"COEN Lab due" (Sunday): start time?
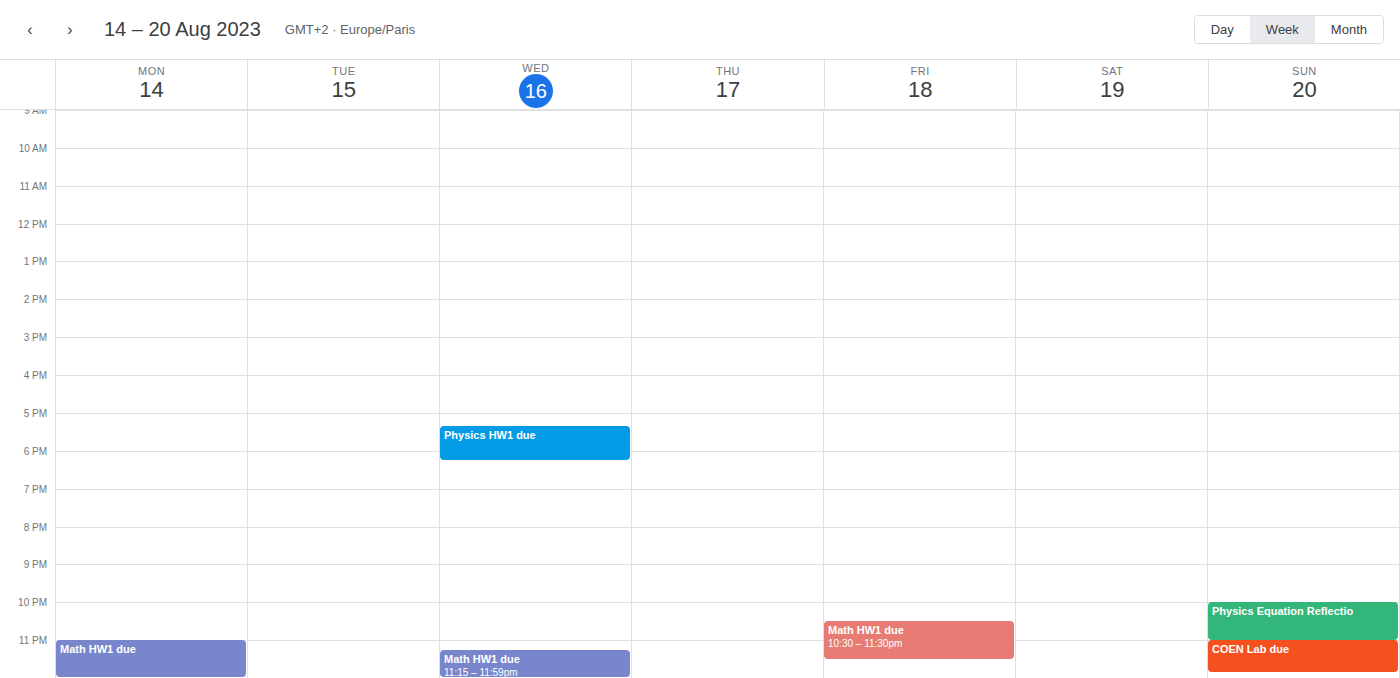
23:00